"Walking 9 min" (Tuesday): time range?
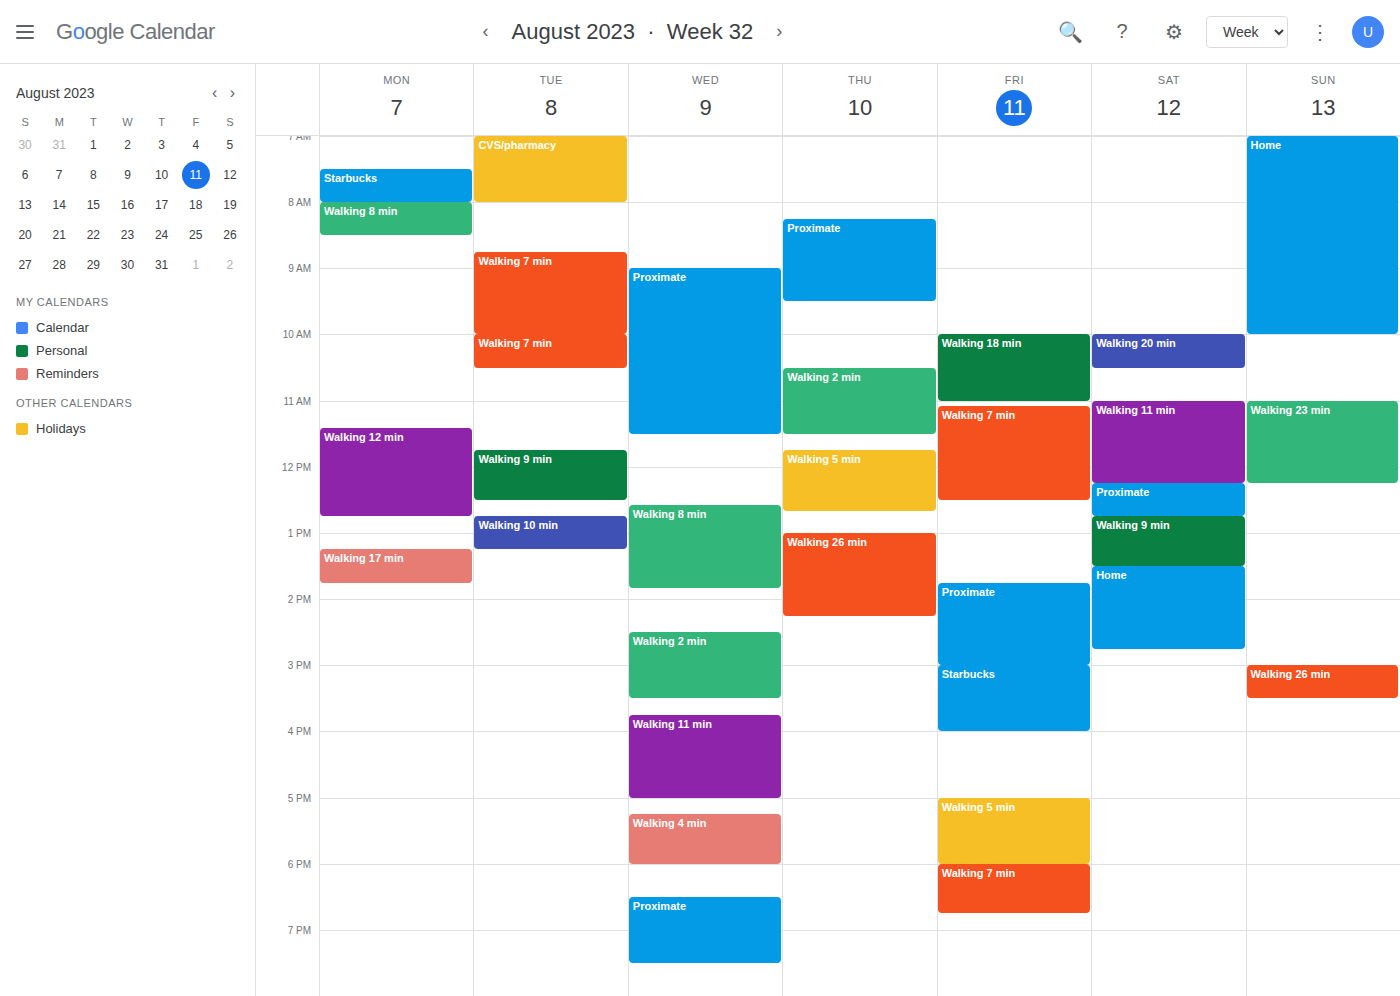
11:45 AM to 12:30 PM